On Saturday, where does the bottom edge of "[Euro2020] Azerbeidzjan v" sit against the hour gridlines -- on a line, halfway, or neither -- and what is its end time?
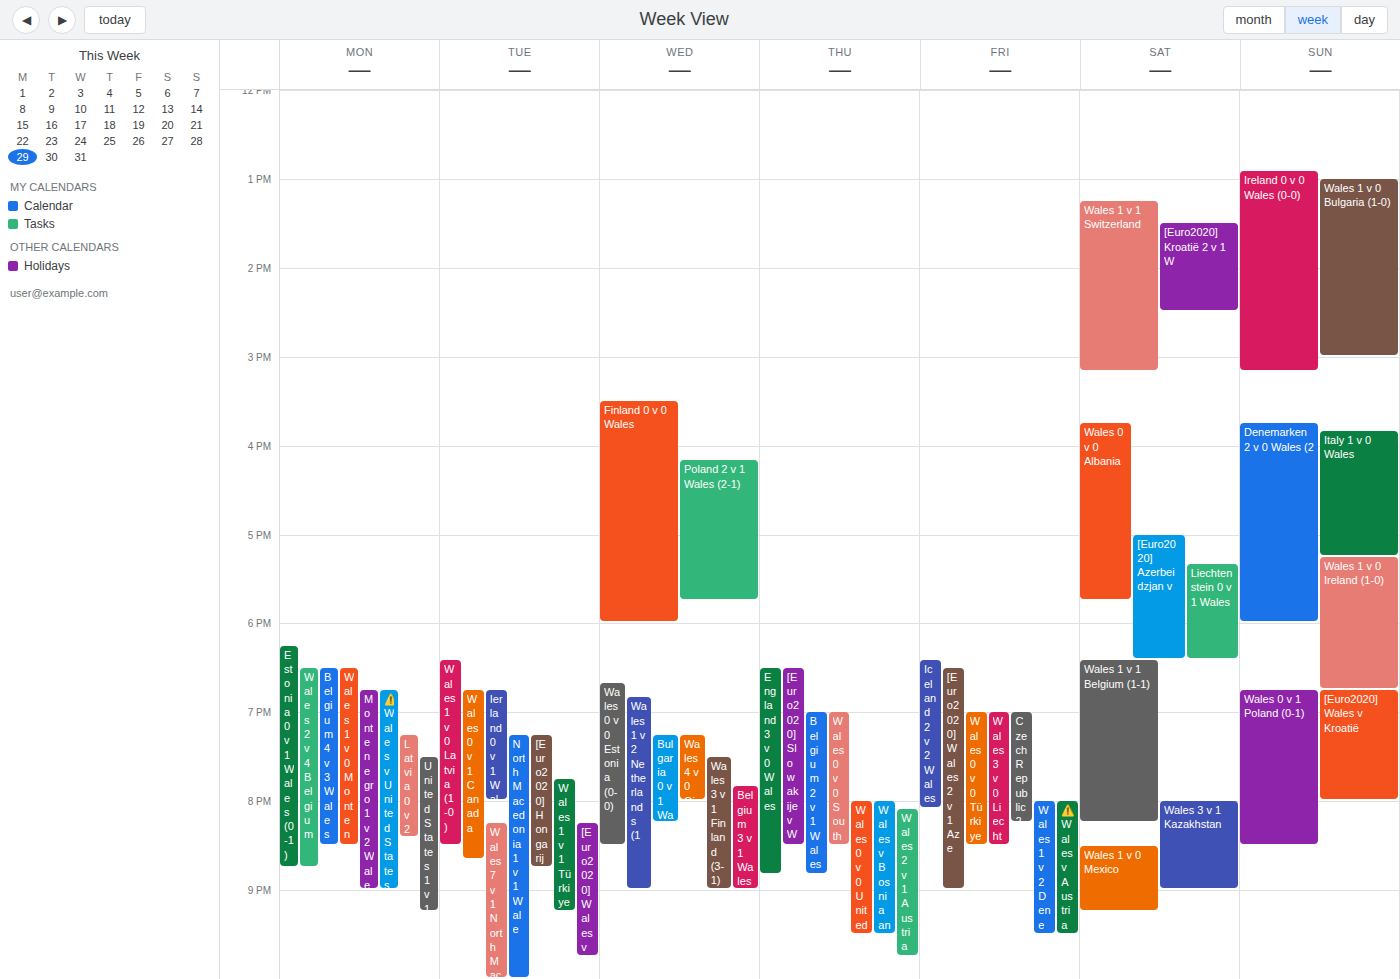
6:25 PM -- neither: 25 minutes below the 6 PM line and 35 minutes above the 7 PM line.